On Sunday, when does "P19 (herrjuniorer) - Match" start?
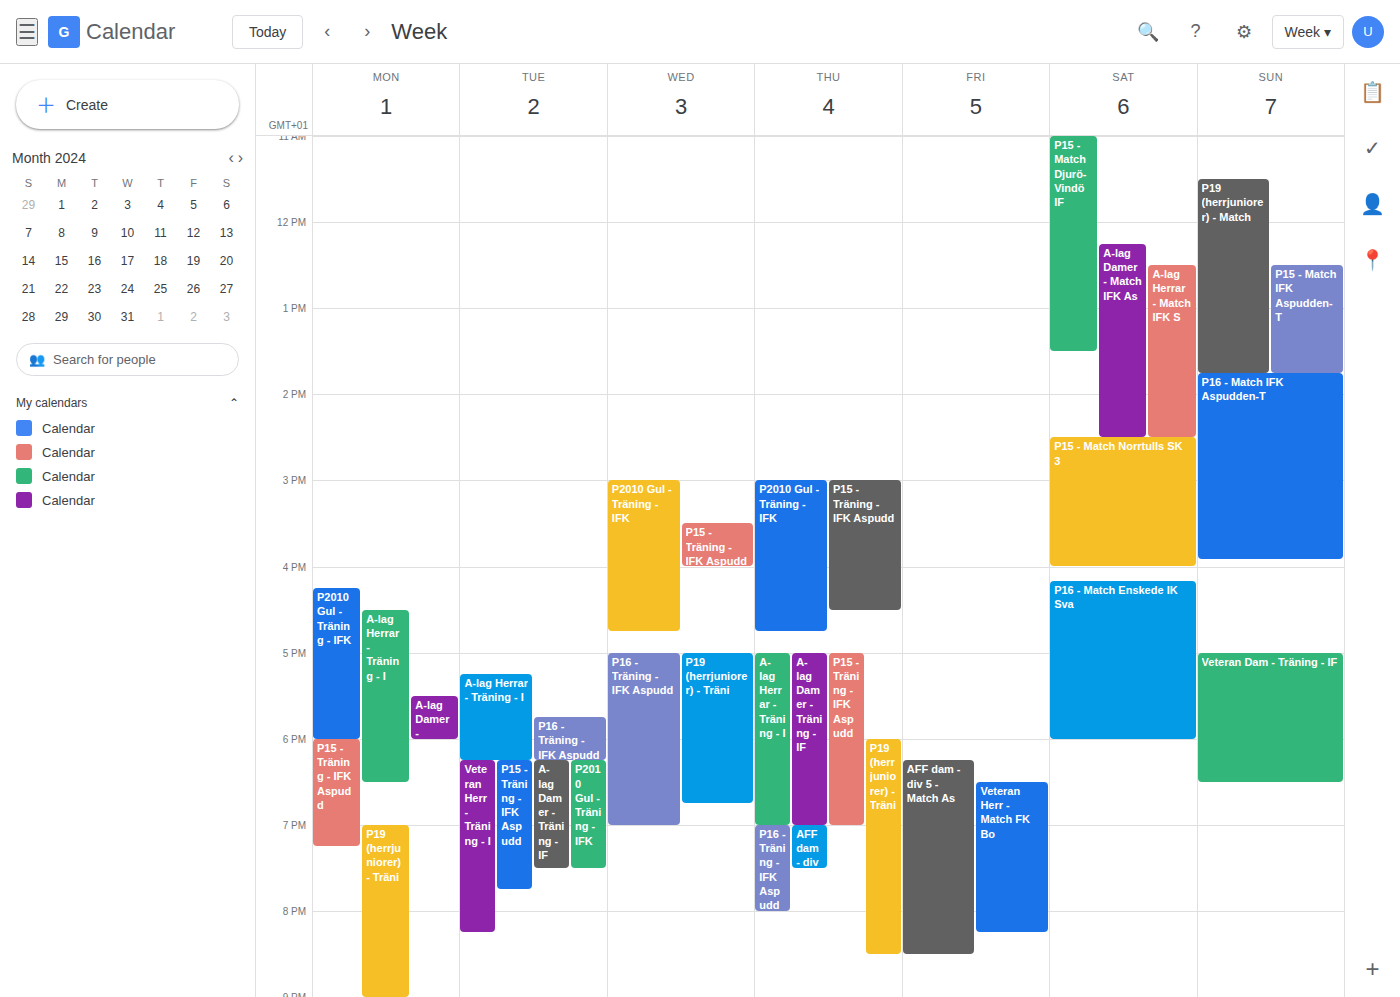
11:30 AM